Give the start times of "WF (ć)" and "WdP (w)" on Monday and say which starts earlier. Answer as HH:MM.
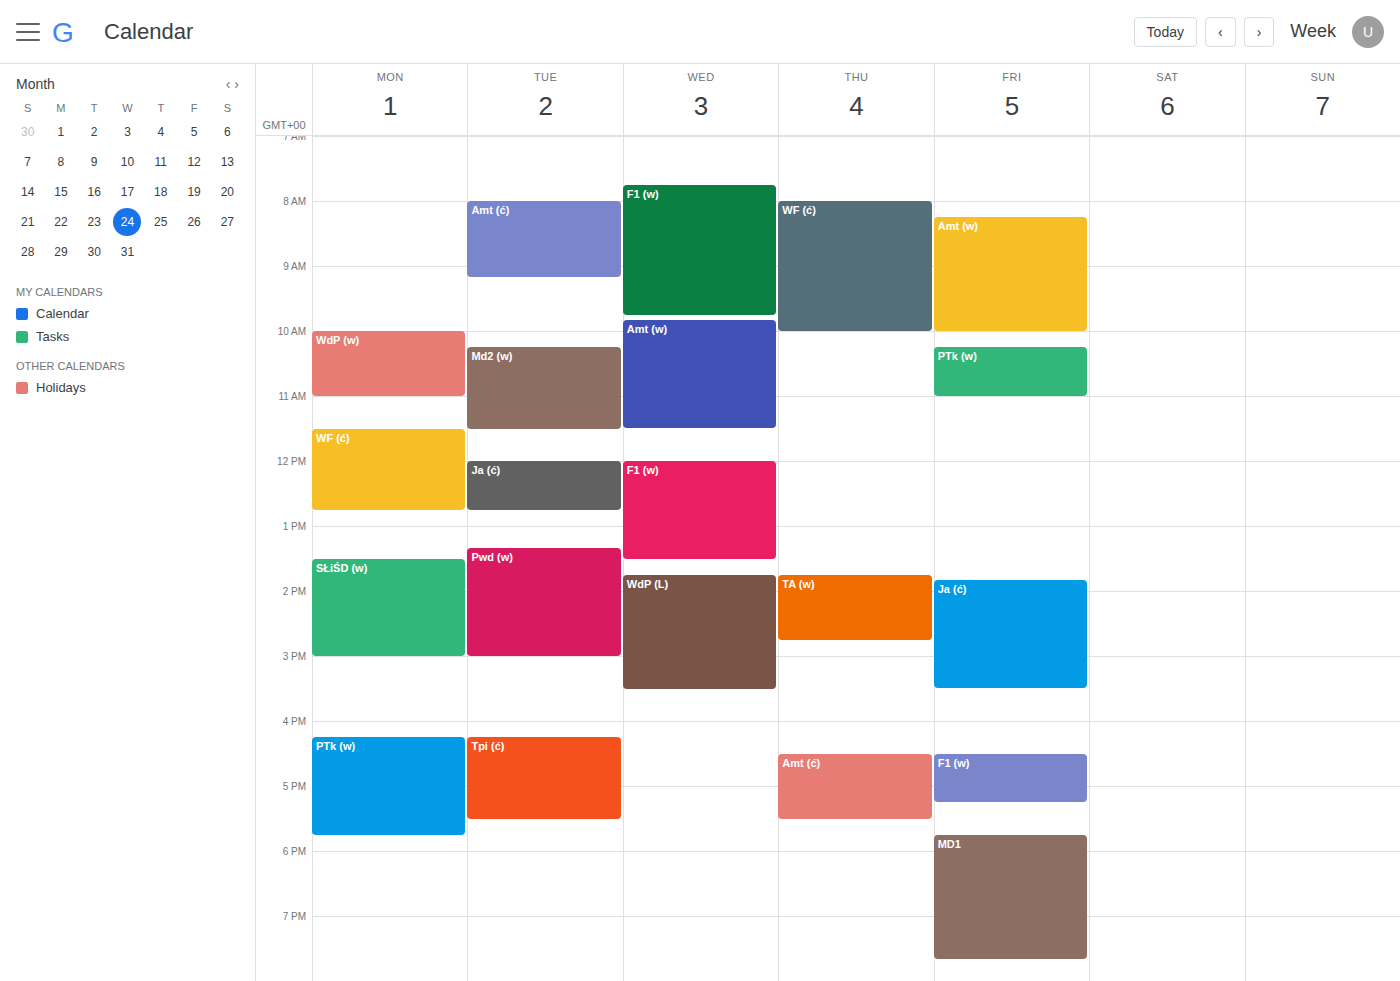
"WdP (w)" 10:00; "WF (ć)" 11:30.